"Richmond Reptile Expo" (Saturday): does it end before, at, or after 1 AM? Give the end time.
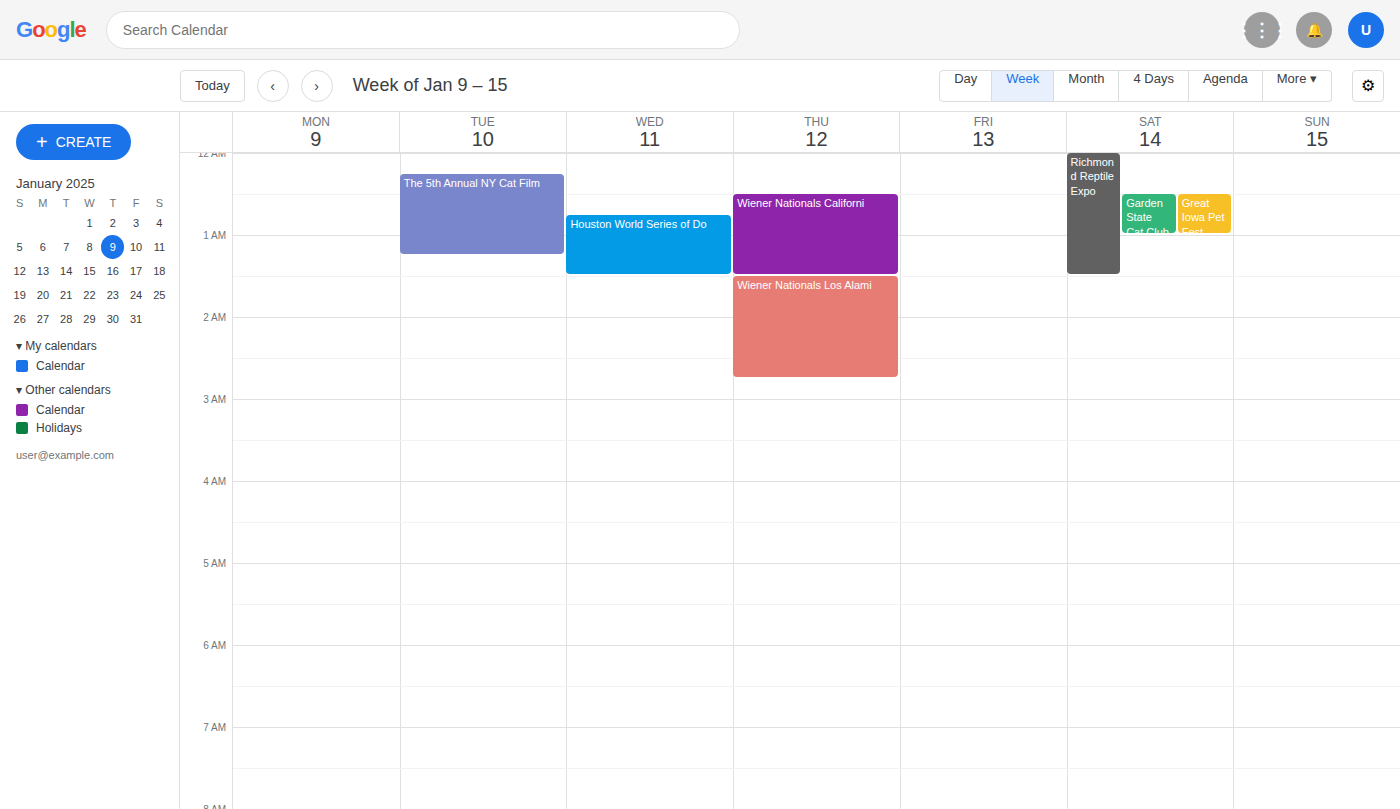
1:30 AM -- after 1 AM, 30 minutes below the 1 AM line.